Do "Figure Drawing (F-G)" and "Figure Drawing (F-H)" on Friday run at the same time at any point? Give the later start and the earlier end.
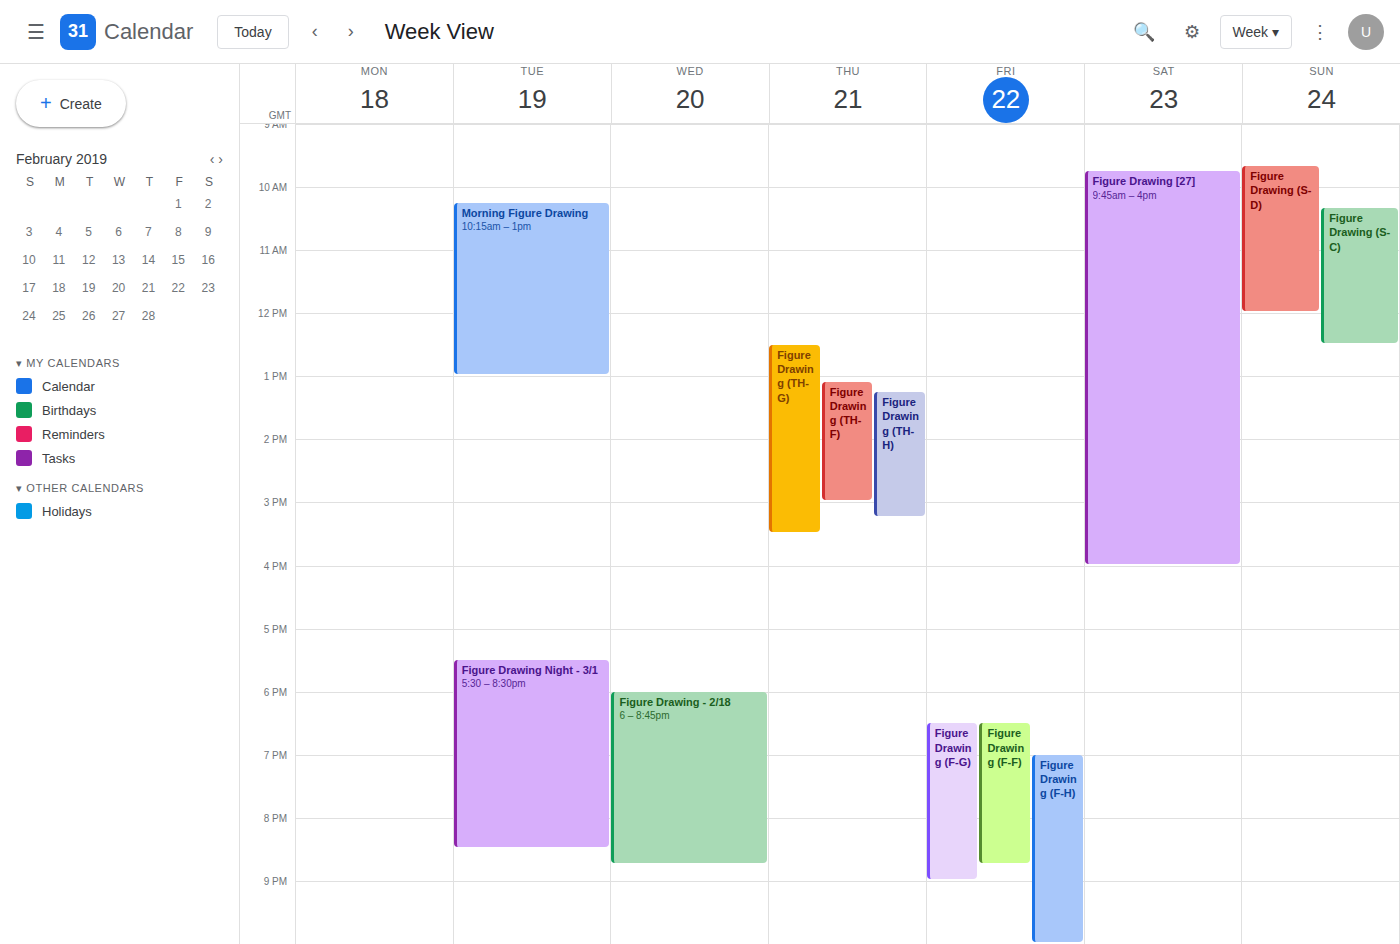
"Figure Drawing (F-H)" starts at 7:00 PM, before "Figure Drawing (F-G)" ends at 9:00 PM -- they overlap.